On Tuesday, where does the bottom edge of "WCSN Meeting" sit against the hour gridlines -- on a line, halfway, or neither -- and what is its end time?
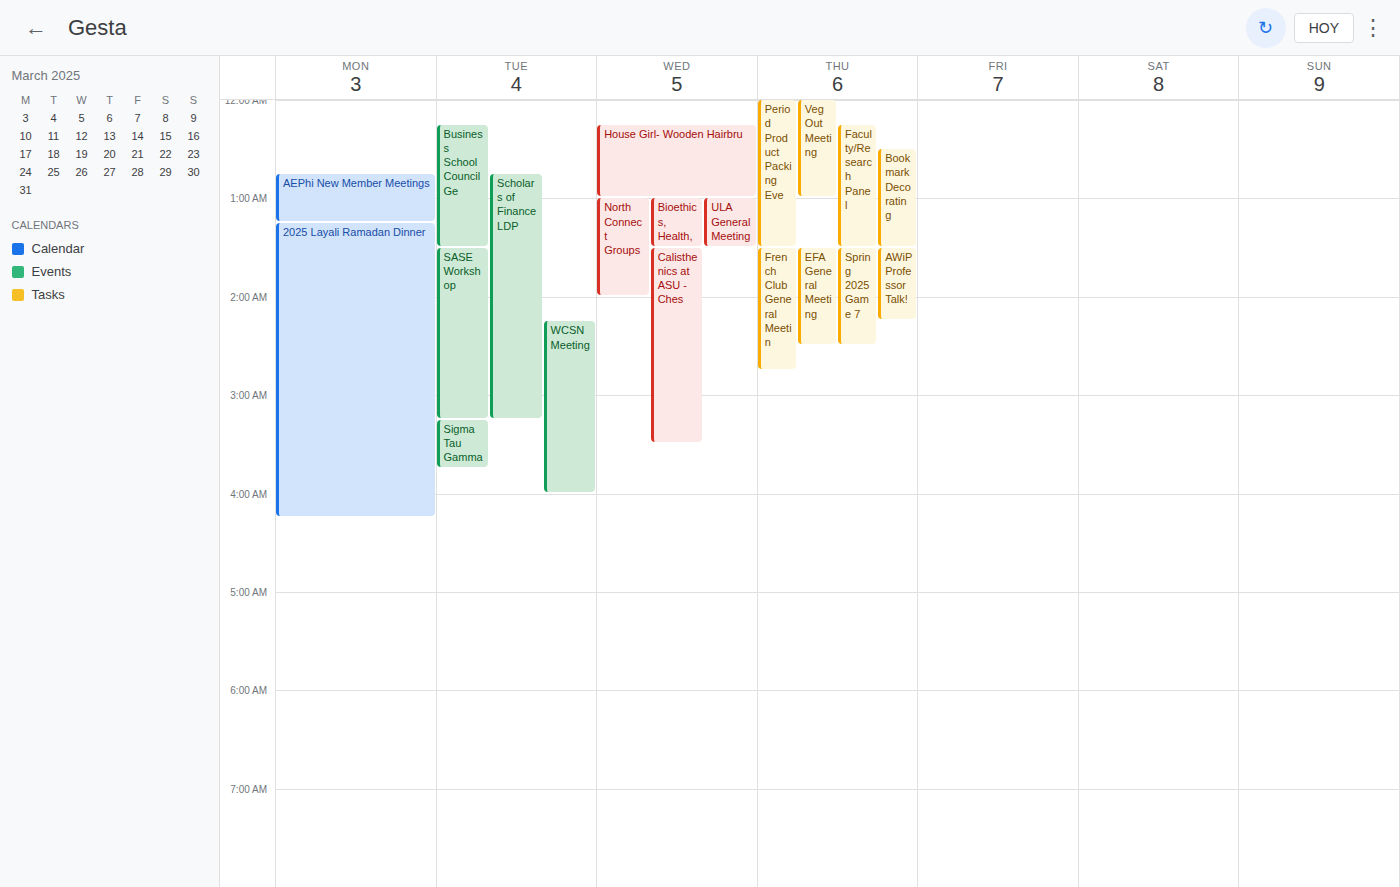
4:00 AM -- exactly on the 4 AM line.